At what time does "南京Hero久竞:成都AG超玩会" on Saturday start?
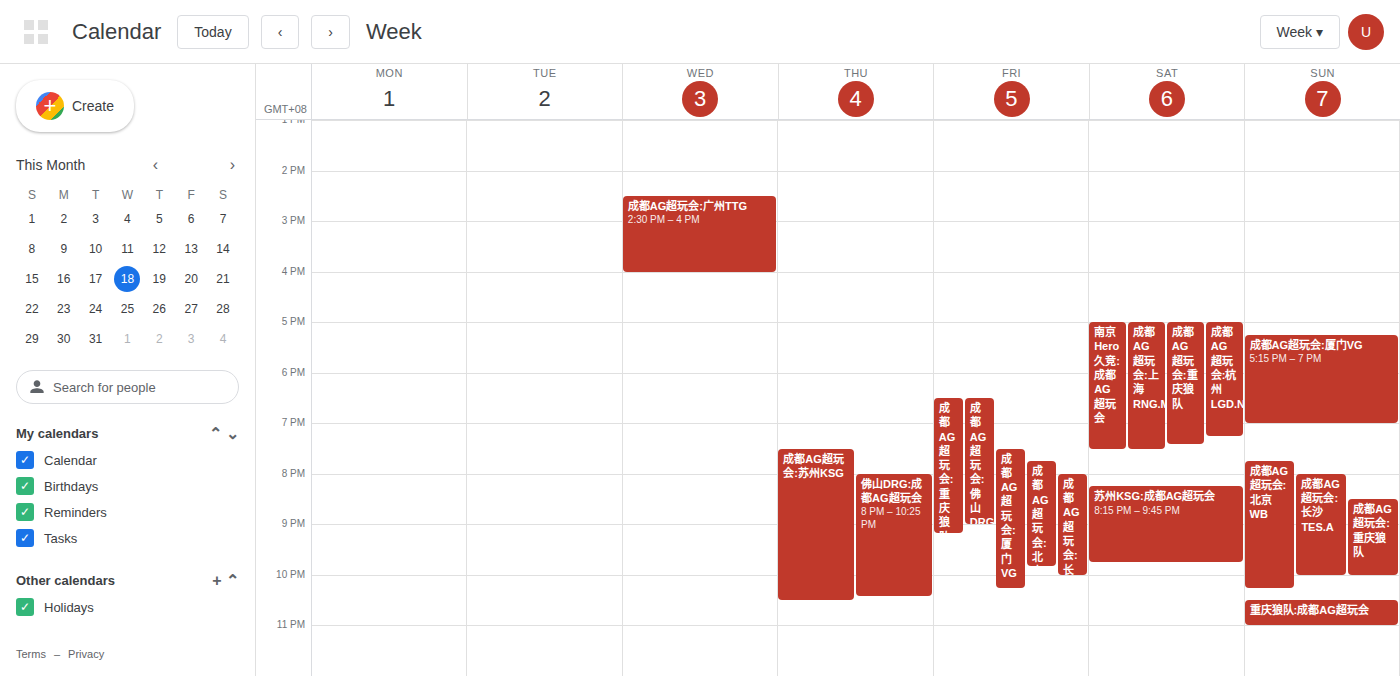
5:00 PM